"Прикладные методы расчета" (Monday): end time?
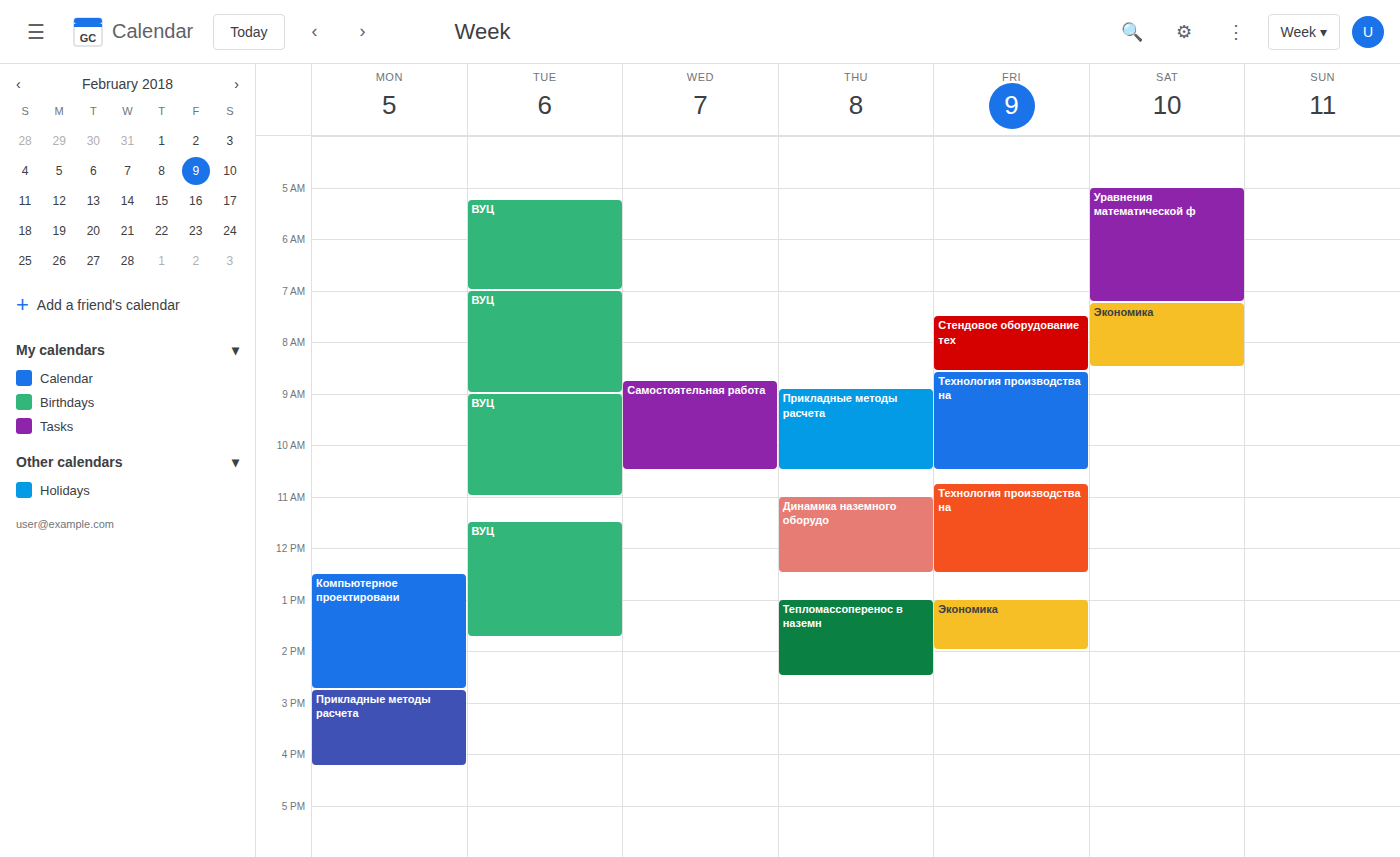
4:15 PM